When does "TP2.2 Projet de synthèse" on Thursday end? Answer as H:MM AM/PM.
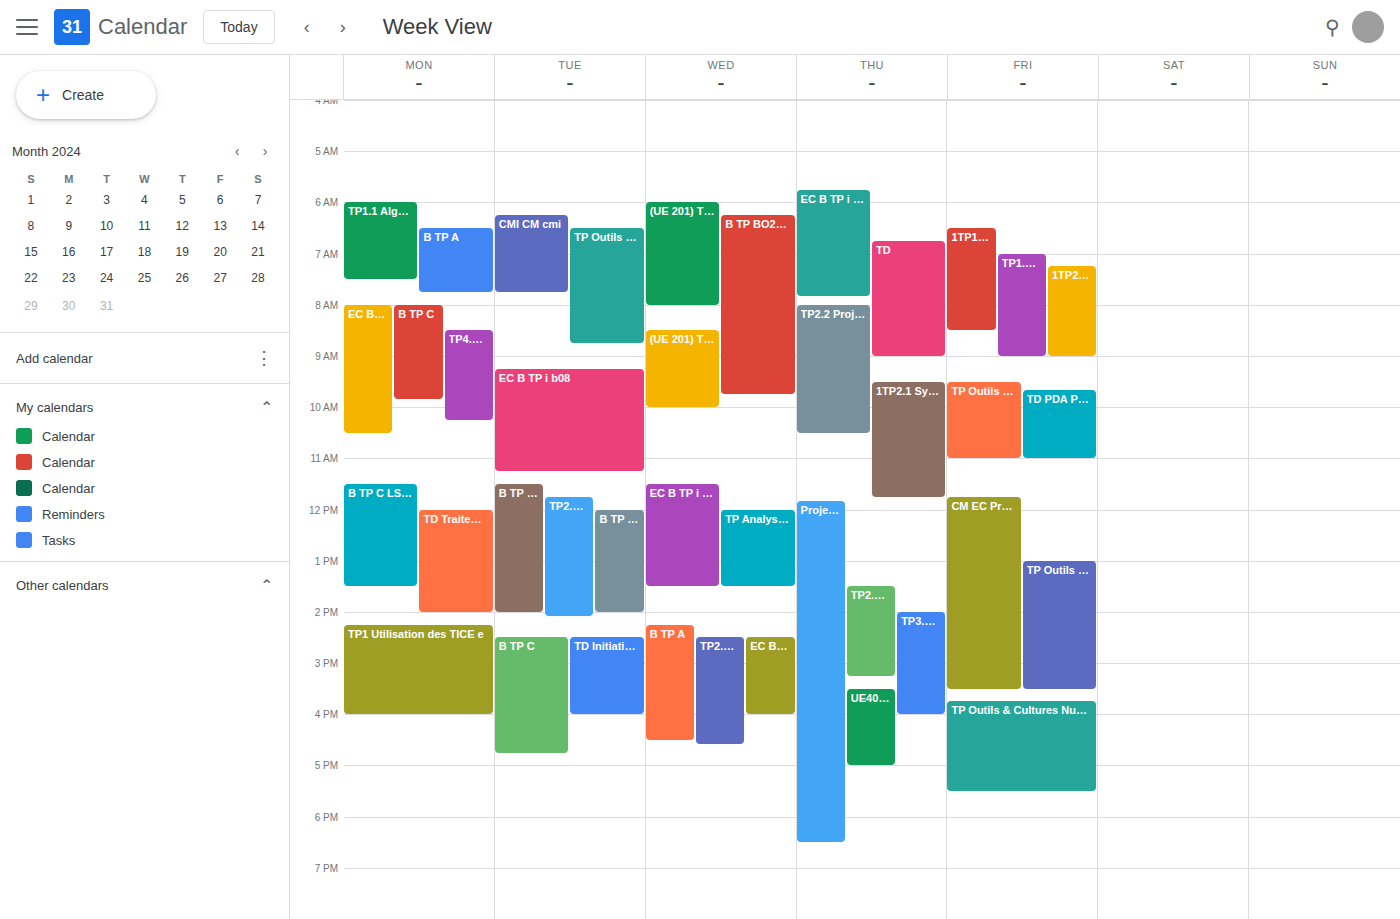
10:30 AM